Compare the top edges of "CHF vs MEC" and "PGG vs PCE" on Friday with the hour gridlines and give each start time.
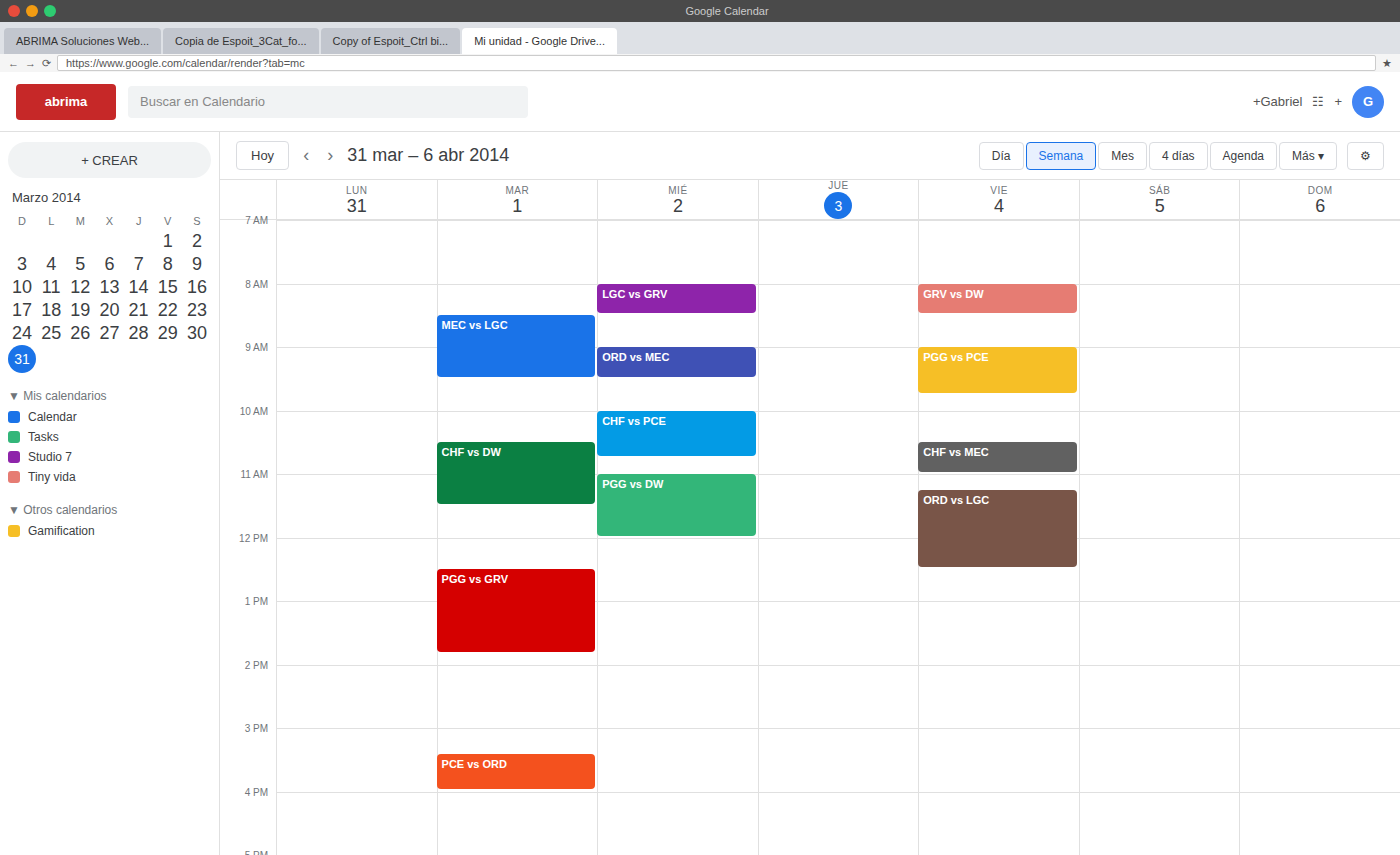
"CHF vs MEC": 10:30 AM, halfway between the 10 AM and 11 AM lines. "PGG vs PCE": 9:00 AM, exactly on the 9 AM line.